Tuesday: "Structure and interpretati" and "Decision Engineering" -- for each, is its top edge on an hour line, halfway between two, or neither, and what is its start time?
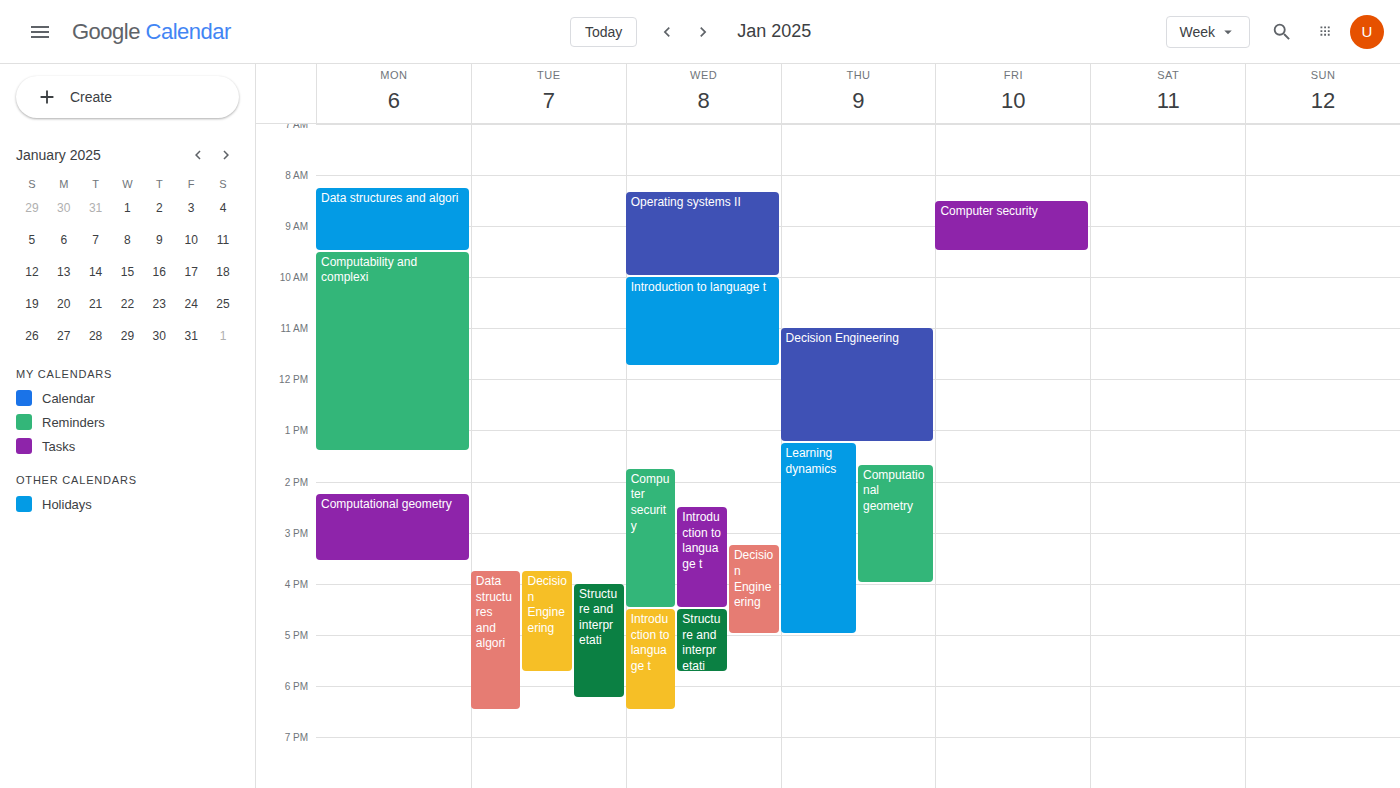
"Structure and interpretati": 4:00 PM, exactly on the 4 PM line. "Decision Engineering": 3:45 PM, neither: three quarters of the way from the 3 PM line to the 4 PM line.